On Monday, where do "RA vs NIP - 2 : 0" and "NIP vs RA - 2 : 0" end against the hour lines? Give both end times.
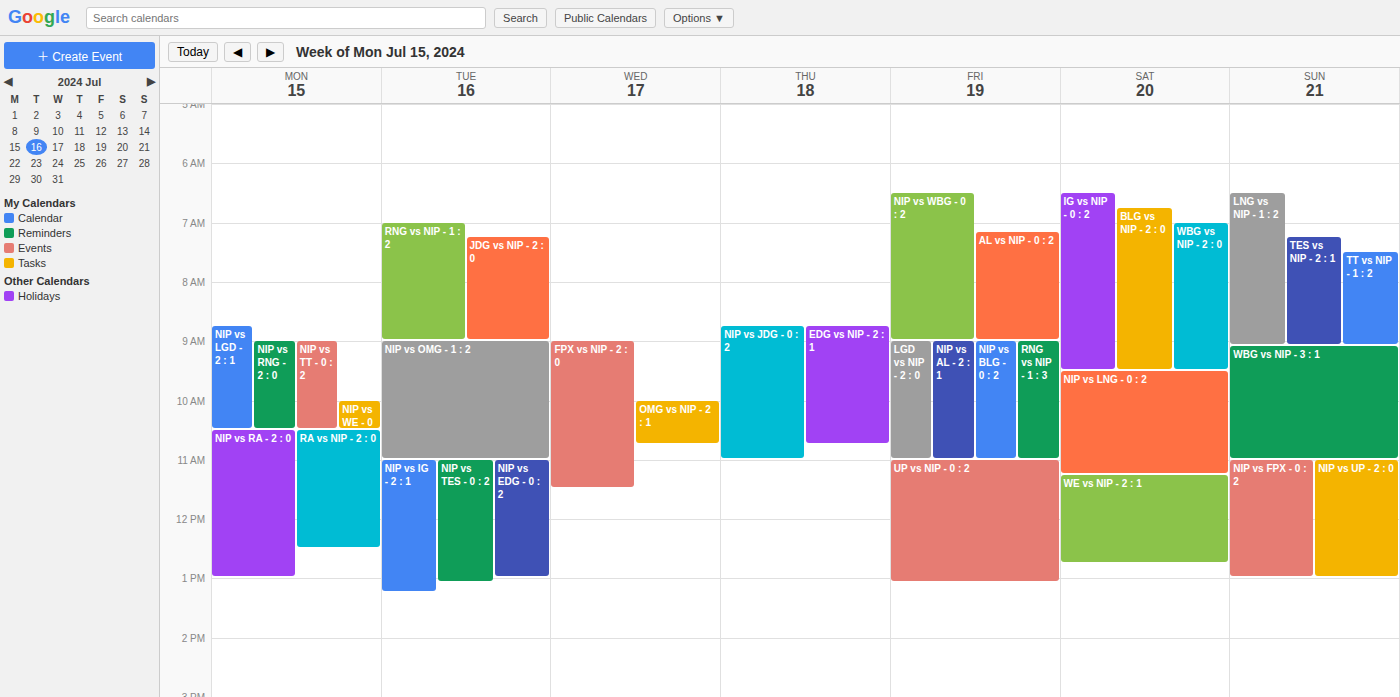
"RA vs NIP - 2 : 0": 12:30 PM, halfway between the 12 PM and 1 PM lines. "NIP vs RA - 2 : 0": 1:00 PM, exactly on the 1 PM line.